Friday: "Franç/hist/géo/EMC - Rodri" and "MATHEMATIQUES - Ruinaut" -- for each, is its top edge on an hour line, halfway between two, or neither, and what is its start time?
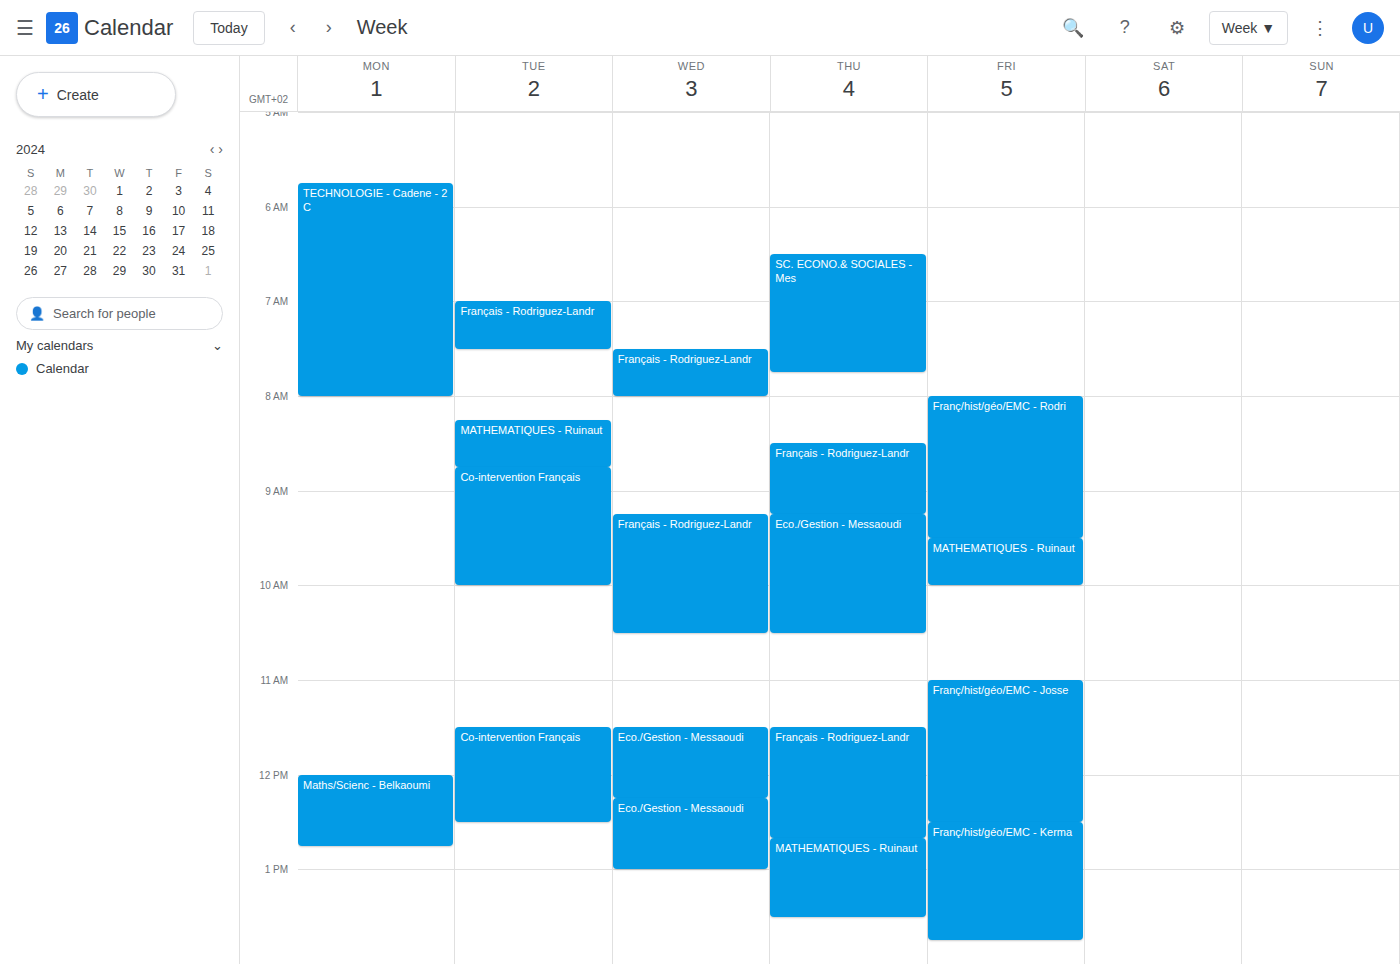
"Franç/hist/géo/EMC - Rodri": 8:00 AM, exactly on the 8 AM line. "MATHEMATIQUES - Ruinaut": 9:30 AM, halfway between the 9 AM and 10 AM lines.